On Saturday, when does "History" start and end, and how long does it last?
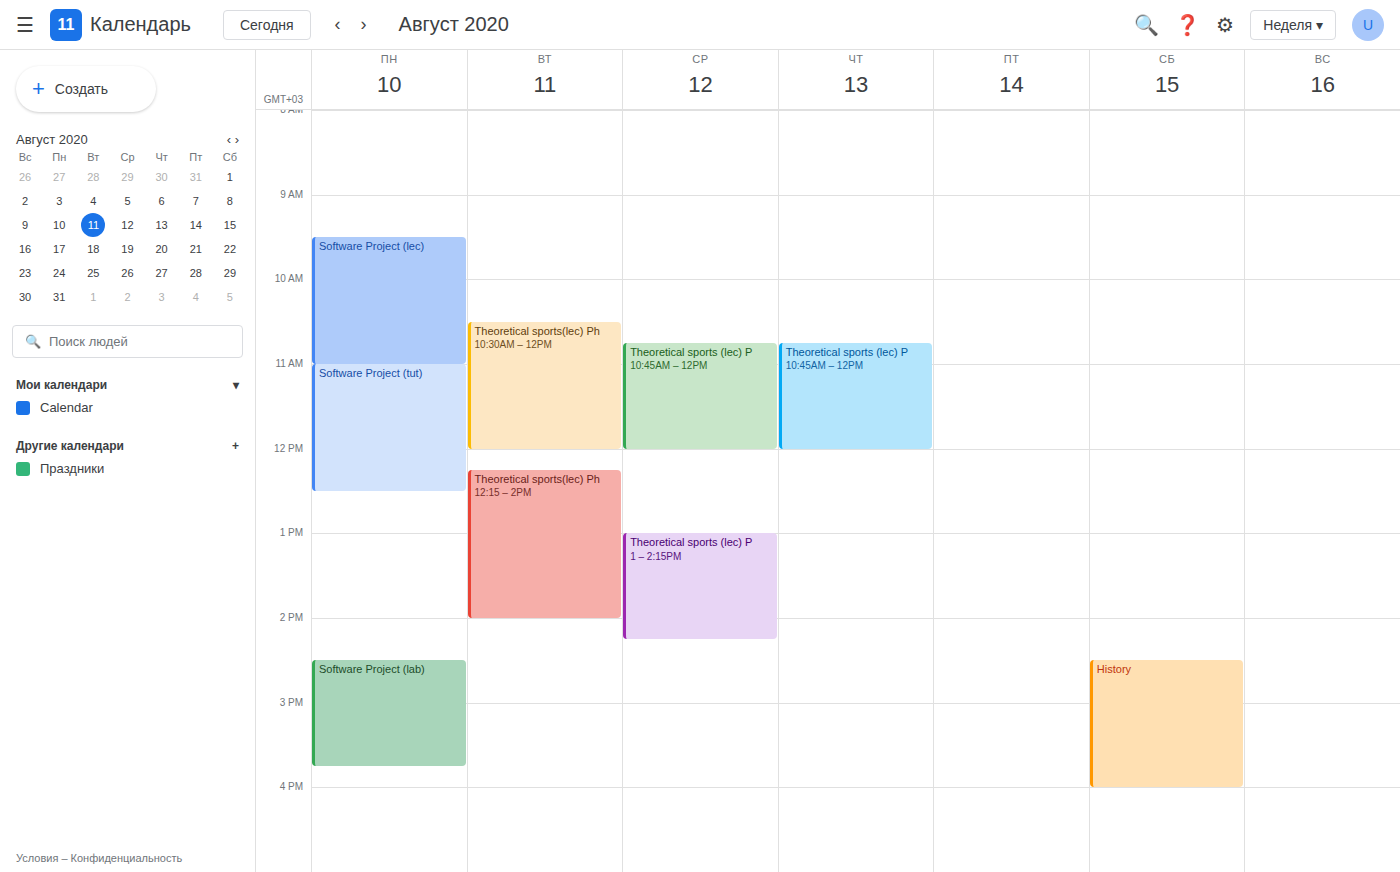
2:30 PM to 4:00 PM, 1 hour 30 minutes